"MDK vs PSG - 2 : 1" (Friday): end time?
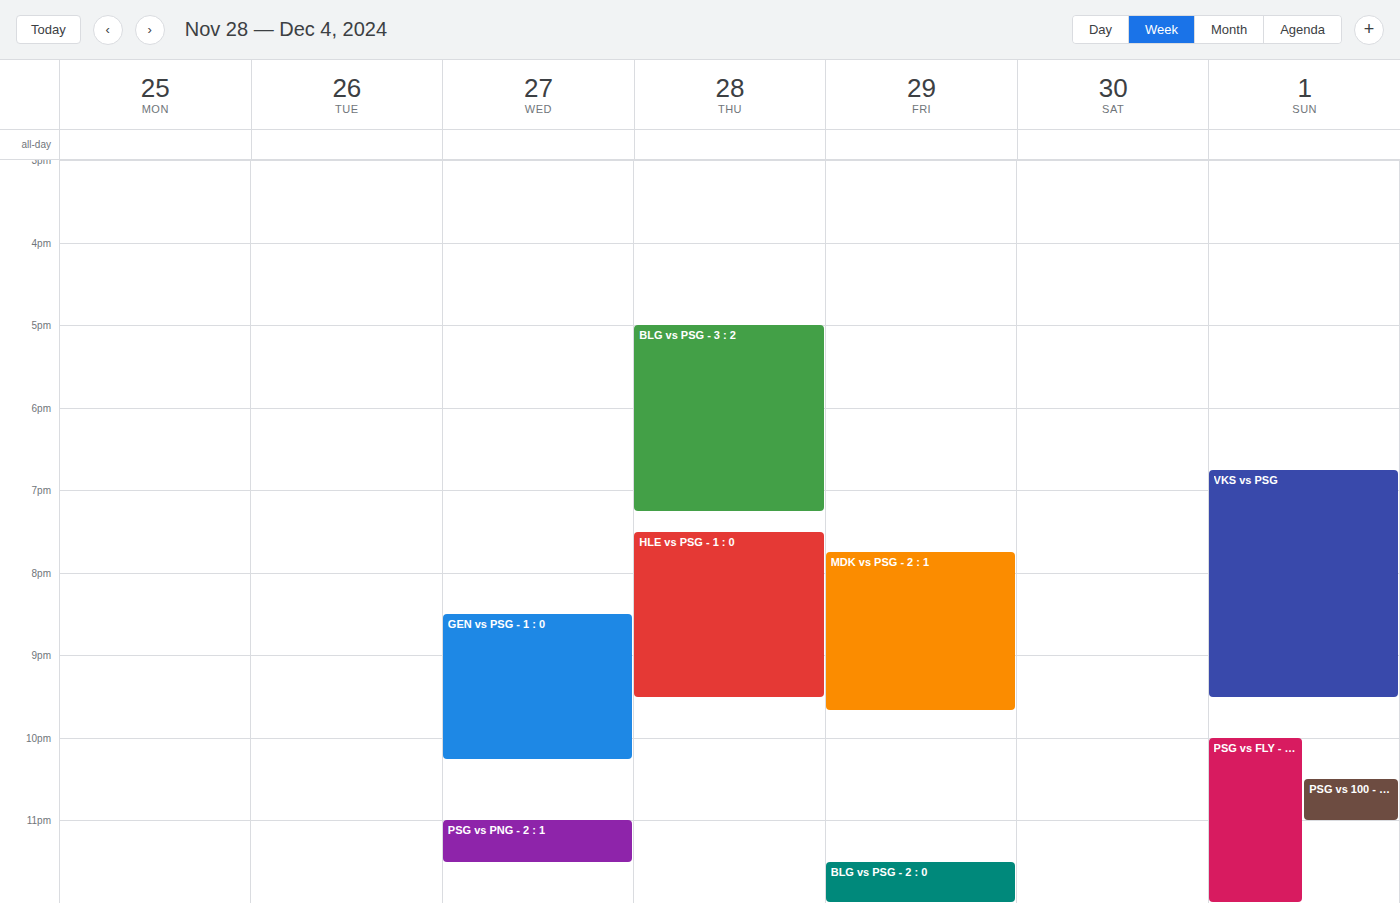
21:40